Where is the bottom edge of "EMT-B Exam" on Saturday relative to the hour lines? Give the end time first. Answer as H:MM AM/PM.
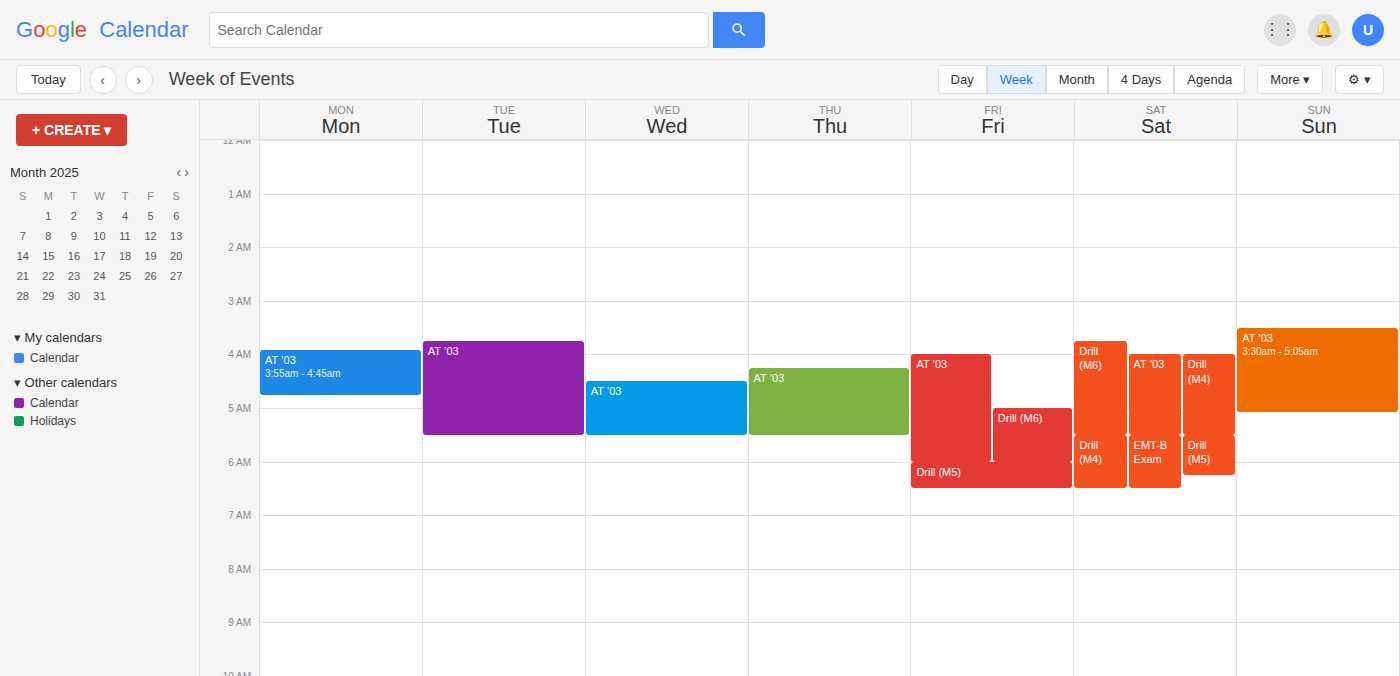
6:30 AM -- halfway between the 6 AM and 7 AM lines.